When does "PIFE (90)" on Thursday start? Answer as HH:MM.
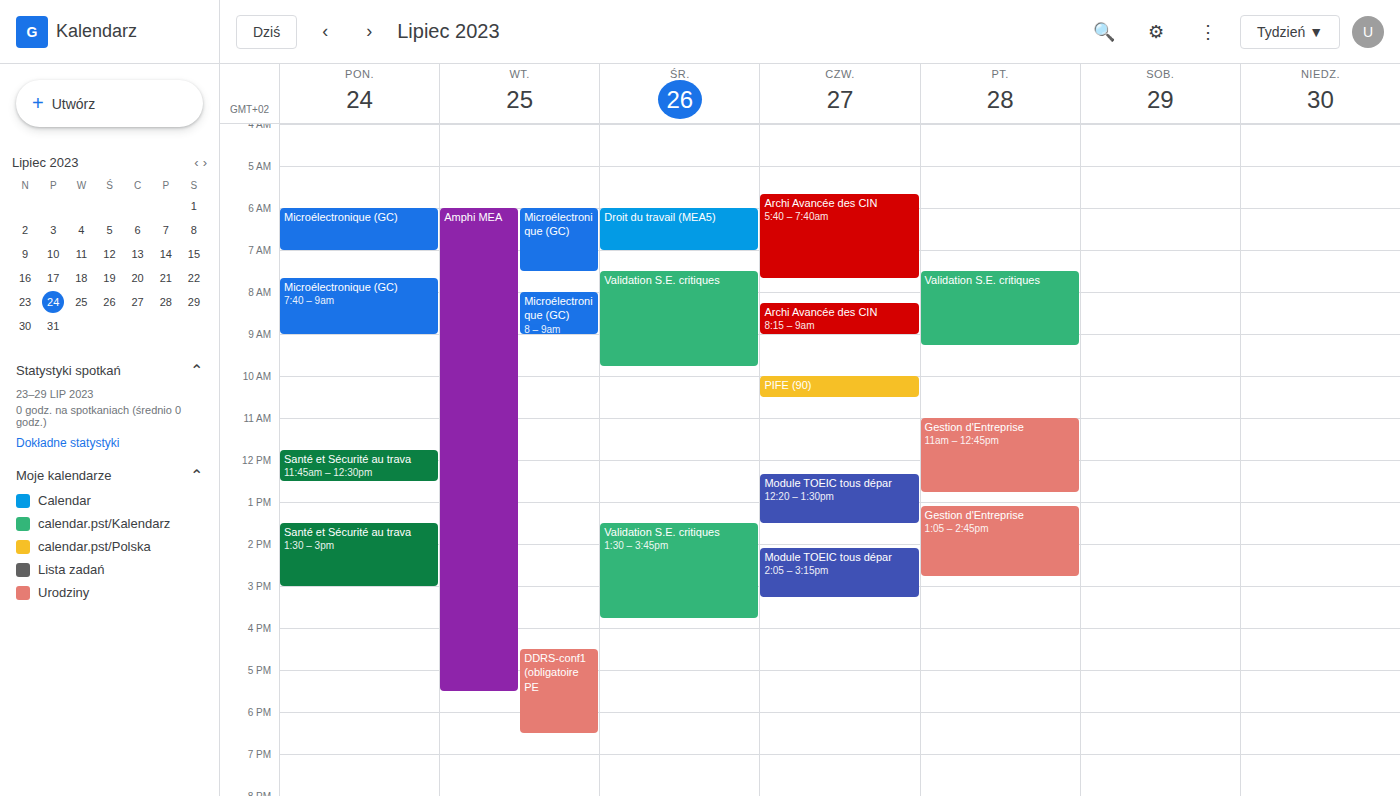
10:00